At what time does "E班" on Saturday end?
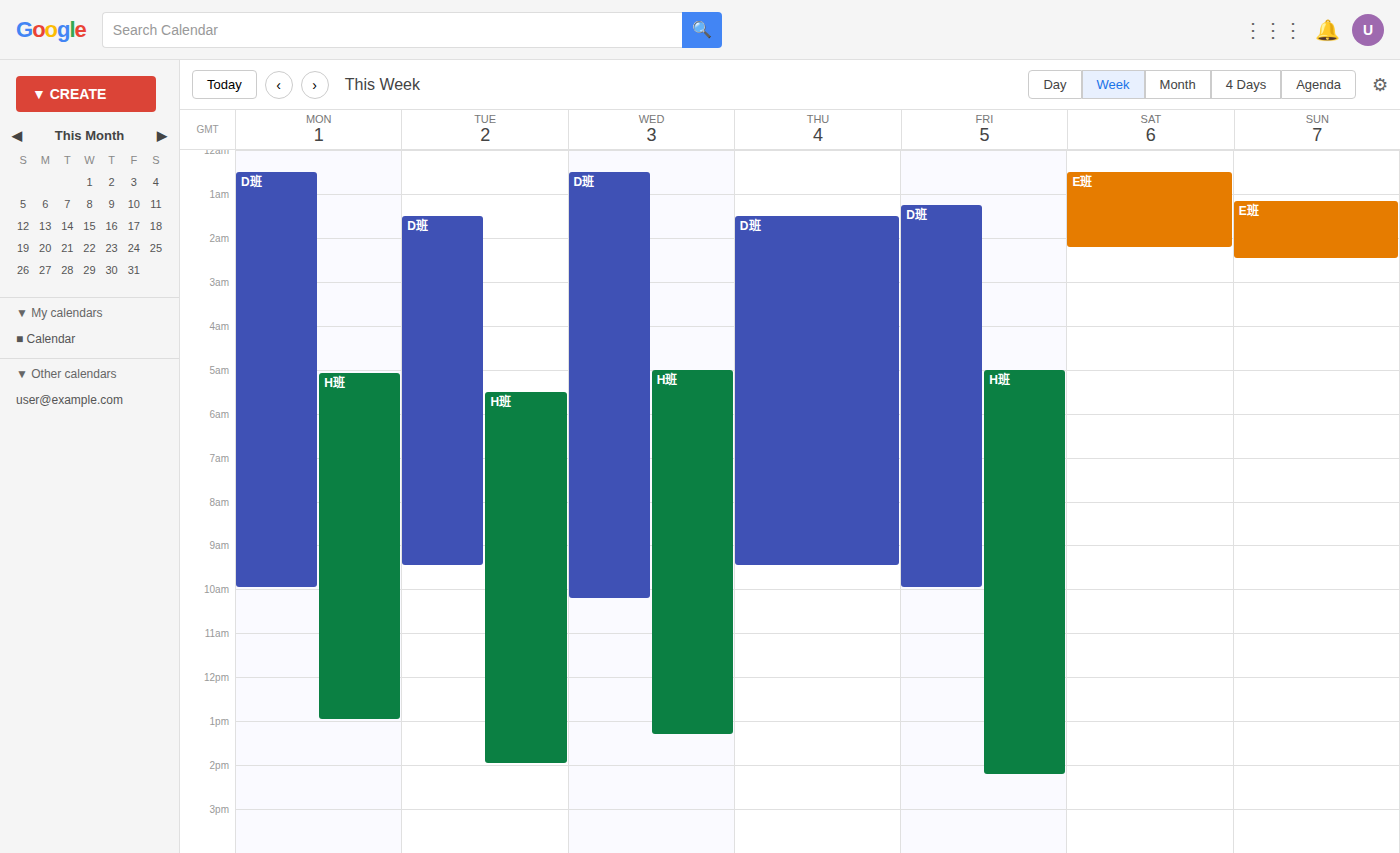
2:15 AM